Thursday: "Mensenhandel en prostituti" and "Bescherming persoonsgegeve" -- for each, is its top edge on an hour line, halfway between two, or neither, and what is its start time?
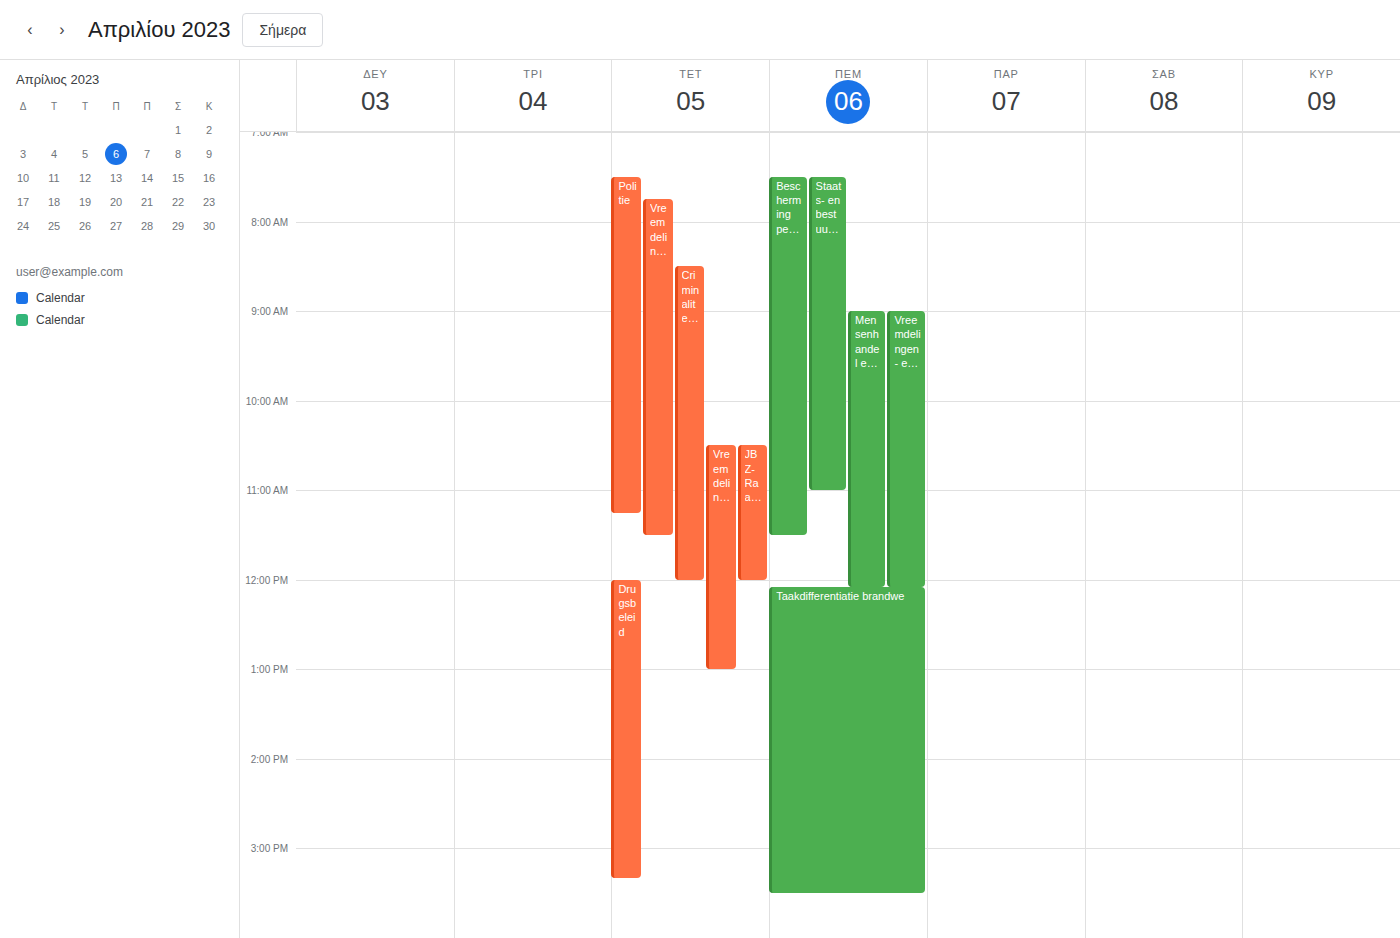
"Mensenhandel en prostituti": 9:00 AM, exactly on the 9 AM line. "Bescherming persoonsgegeve": 7:30 AM, halfway between the 7 AM and 8 AM lines.